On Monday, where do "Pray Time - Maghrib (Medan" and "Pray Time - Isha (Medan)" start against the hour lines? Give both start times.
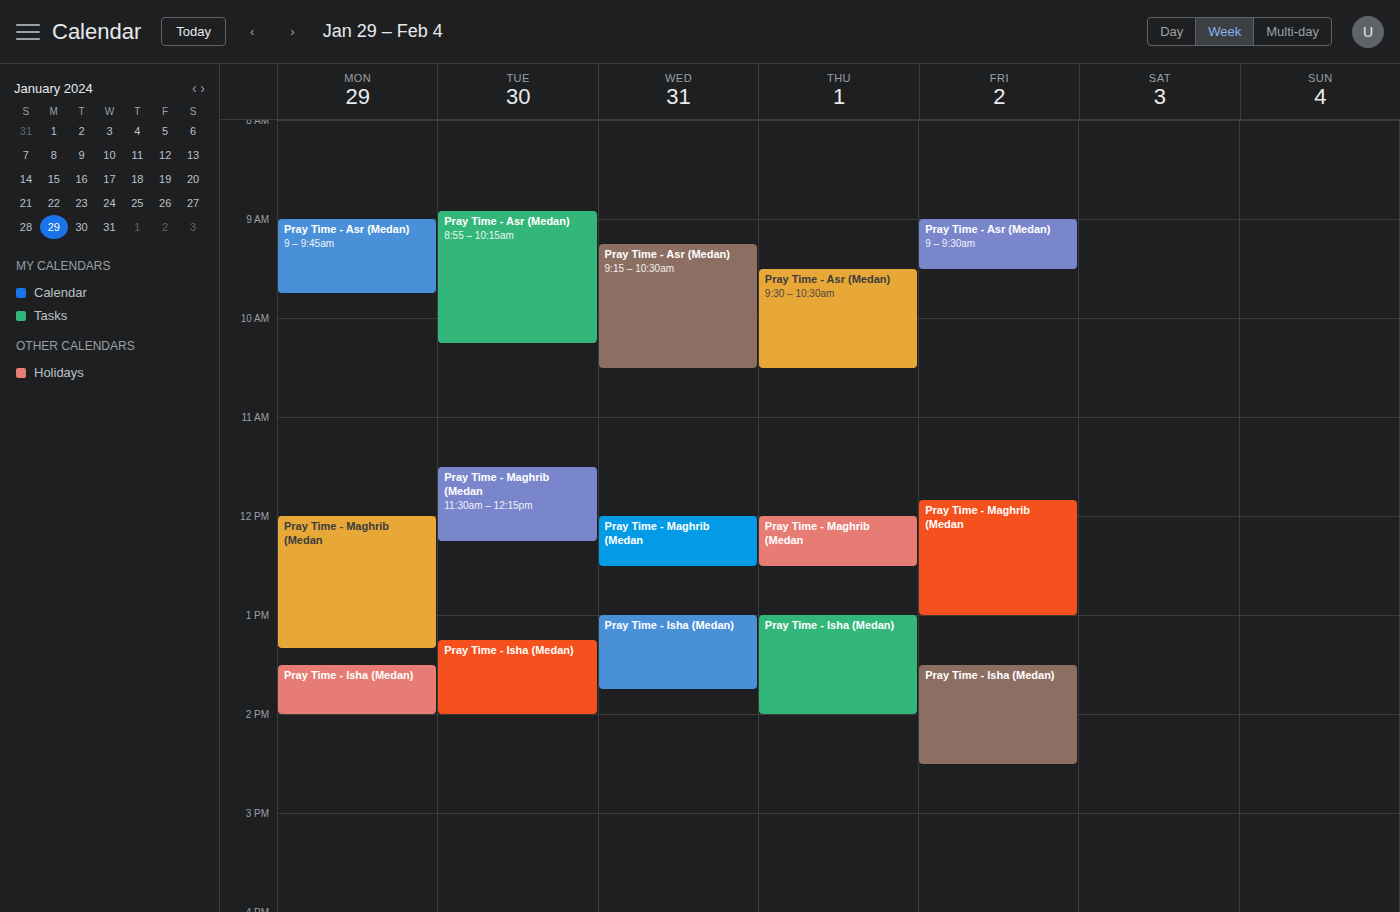
"Pray Time - Maghrib (Medan": 12:00 PM, exactly on the 12 PM line. "Pray Time - Isha (Medan)": 1:30 PM, halfway between the 1 PM and 2 PM lines.